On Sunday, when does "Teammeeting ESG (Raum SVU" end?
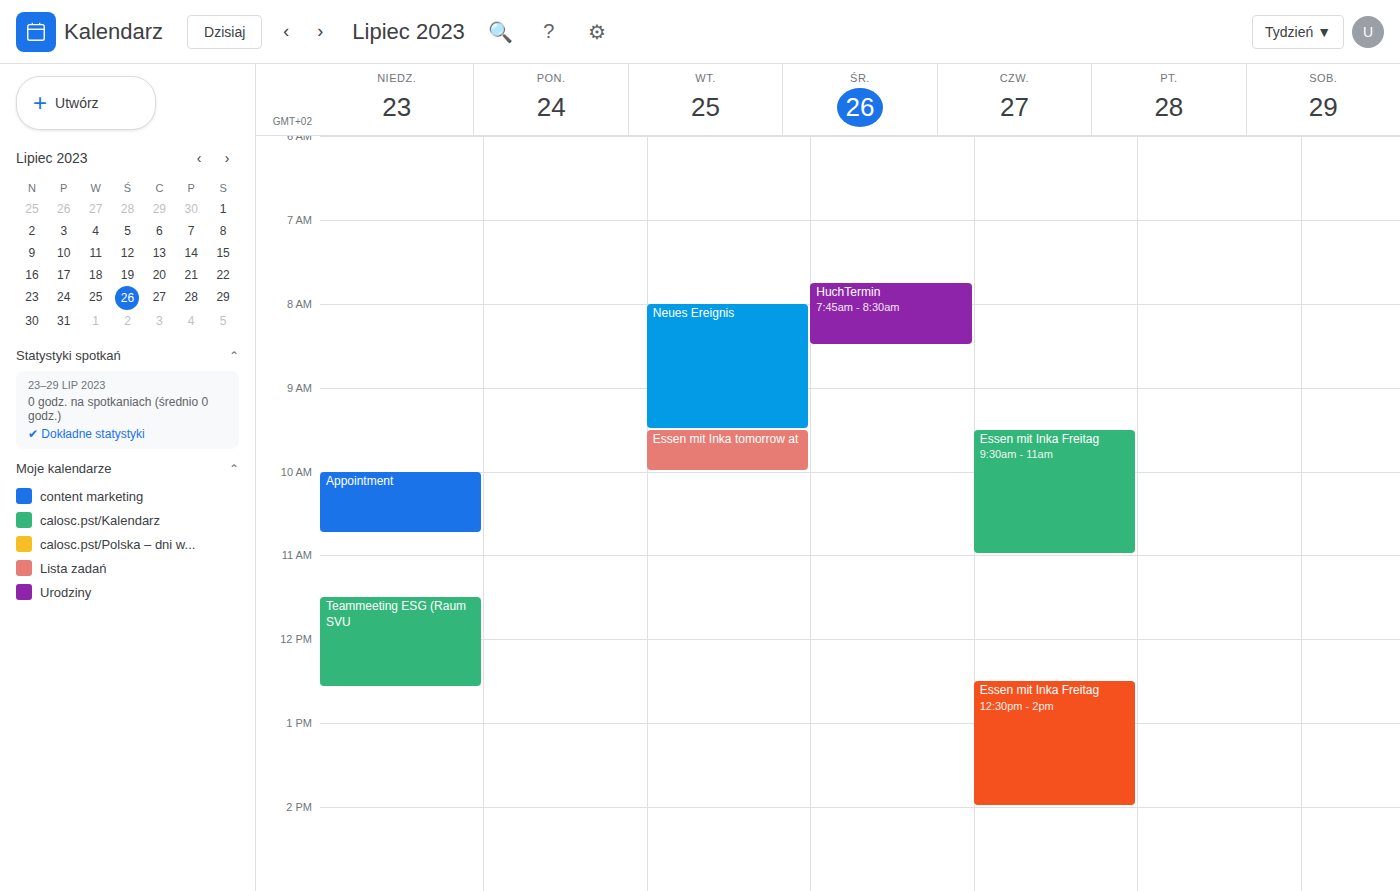
12:35